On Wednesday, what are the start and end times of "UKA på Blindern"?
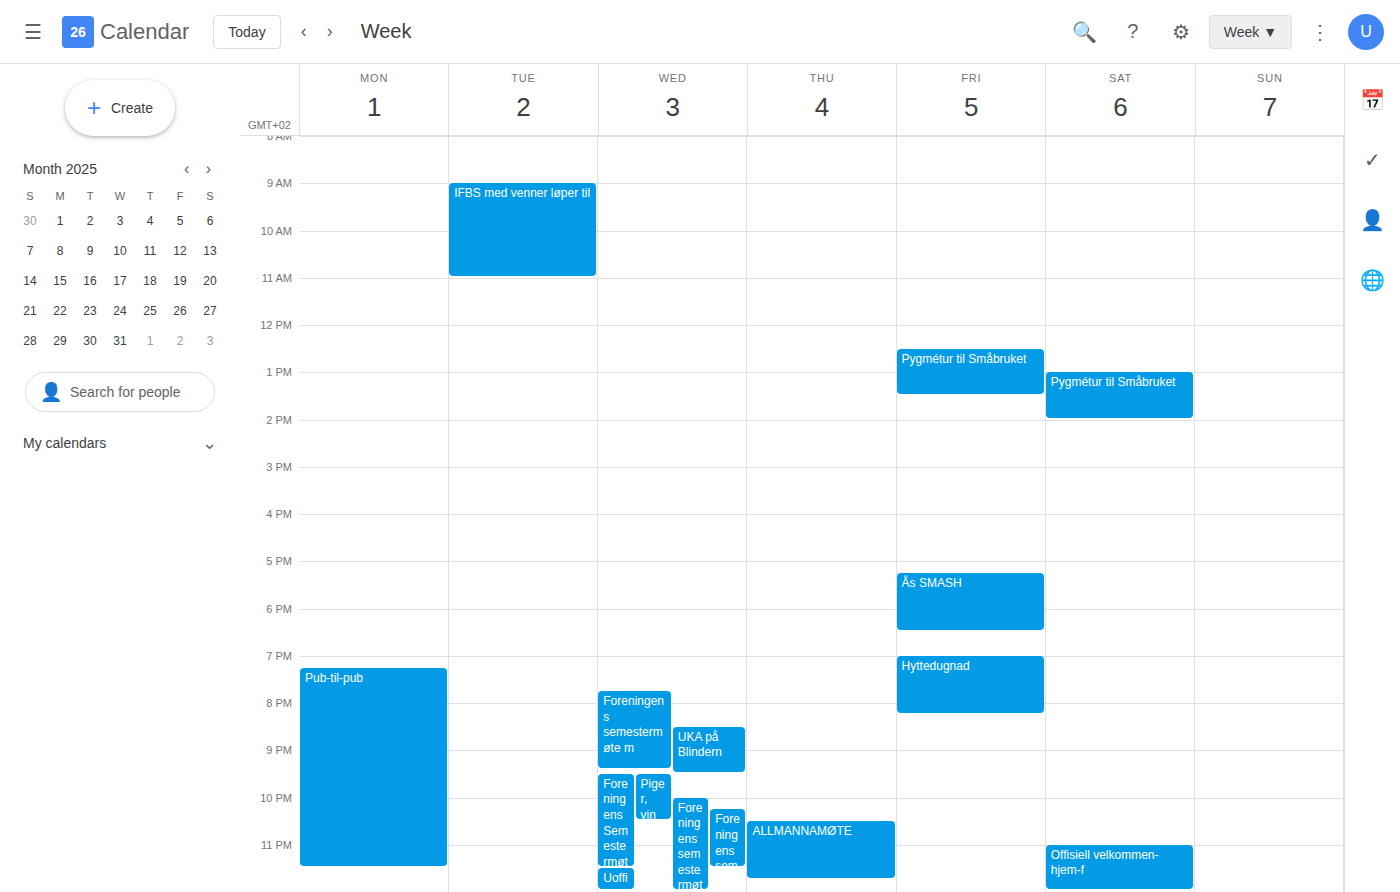
8:30 PM to 9:30 PM